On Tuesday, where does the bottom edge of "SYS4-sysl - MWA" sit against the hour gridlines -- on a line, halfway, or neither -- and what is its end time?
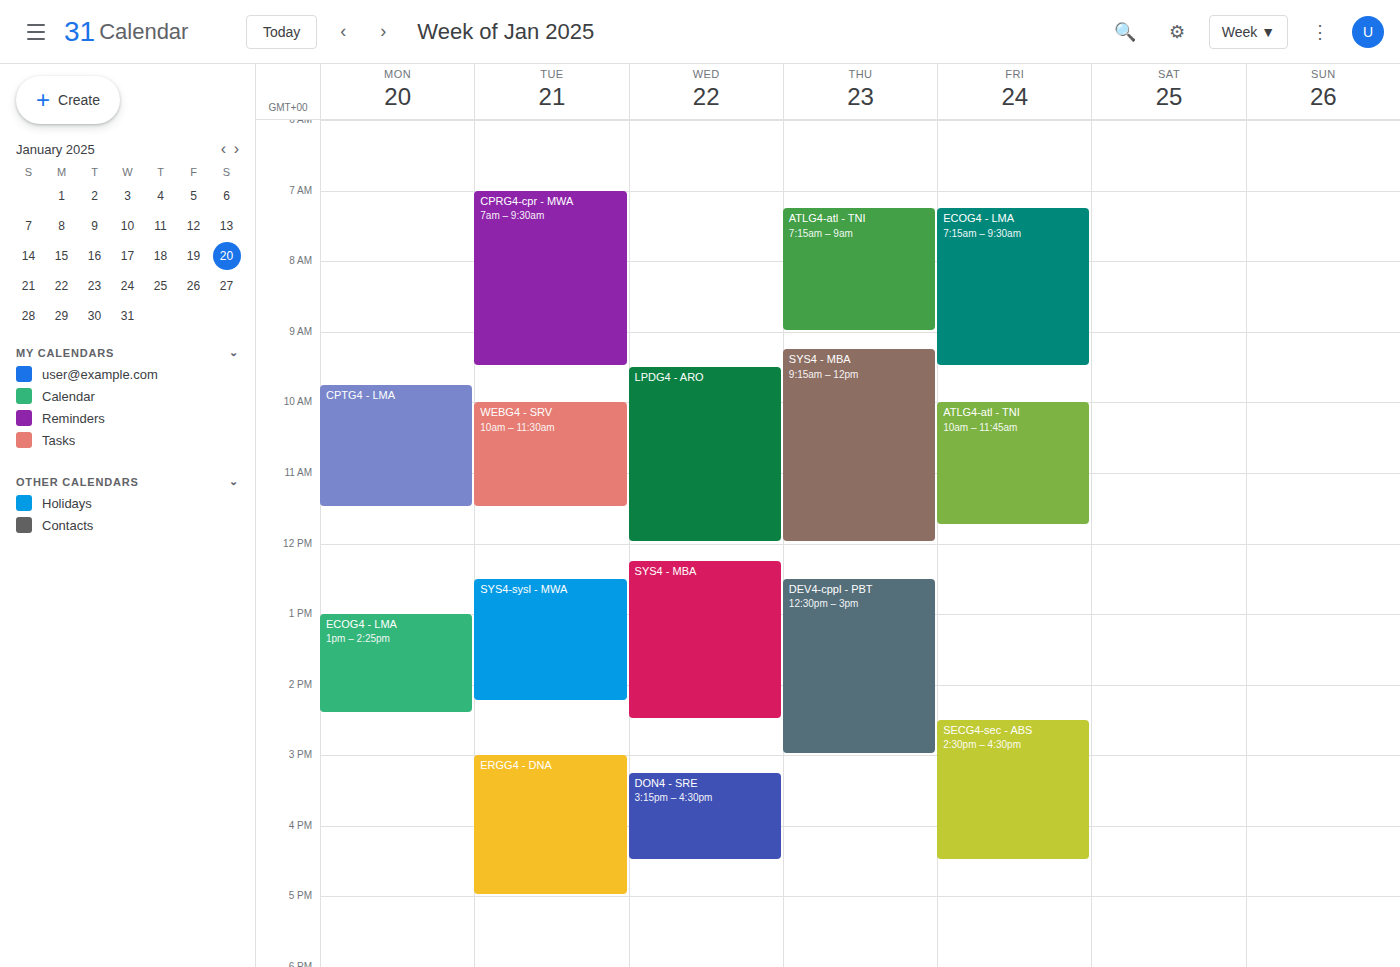
2:15 PM -- neither: a quarter of the way from the 2 PM line to the 3 PM line.